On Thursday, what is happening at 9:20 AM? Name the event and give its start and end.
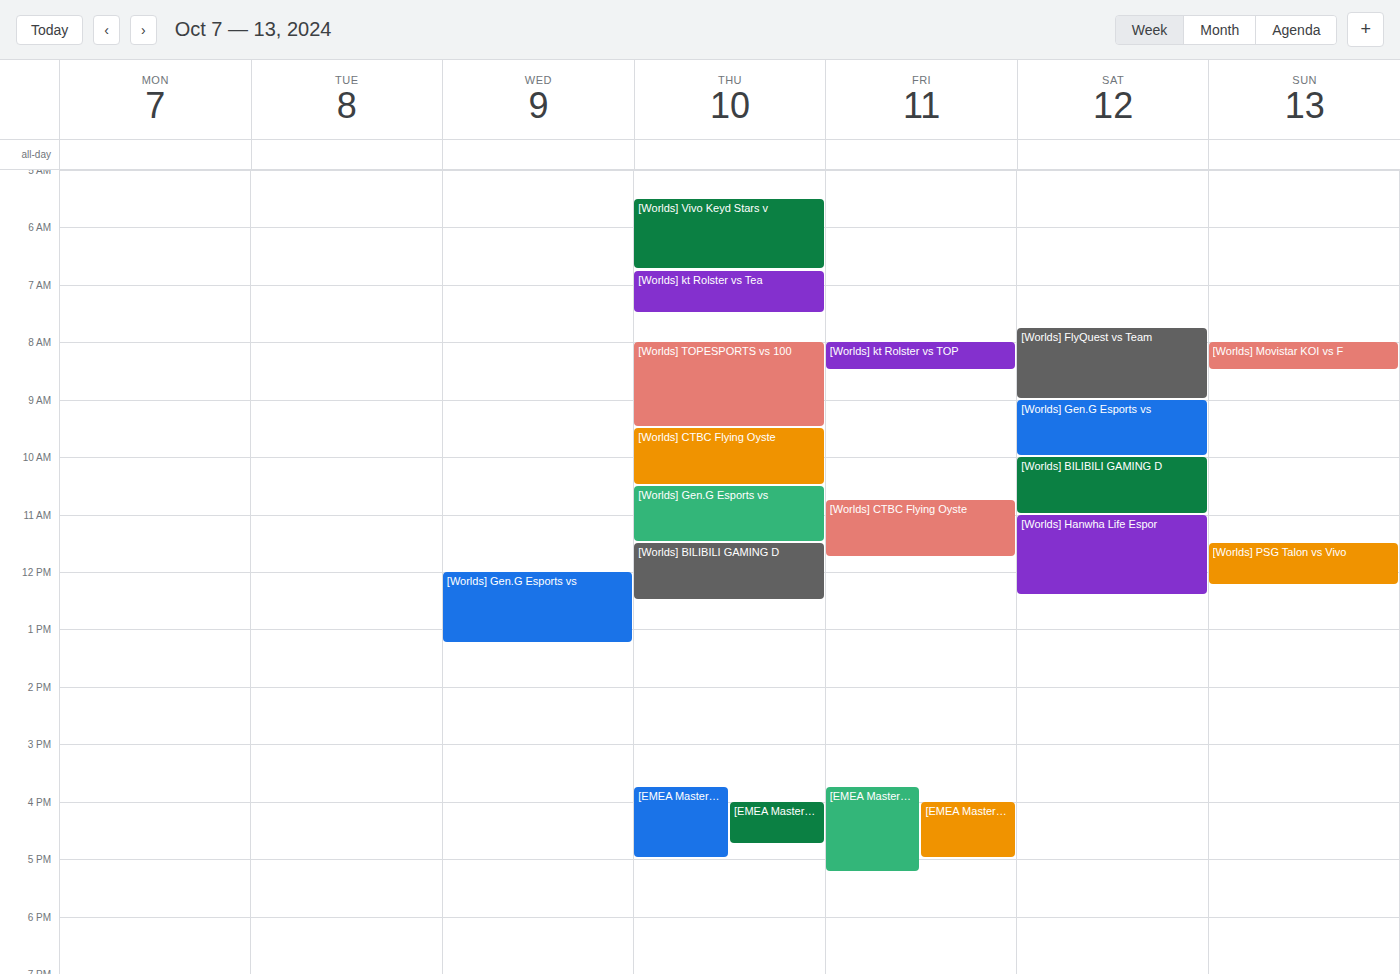
"[Worlds] TOPESPORTS vs 100", 8:00 AM to 9:30 AM